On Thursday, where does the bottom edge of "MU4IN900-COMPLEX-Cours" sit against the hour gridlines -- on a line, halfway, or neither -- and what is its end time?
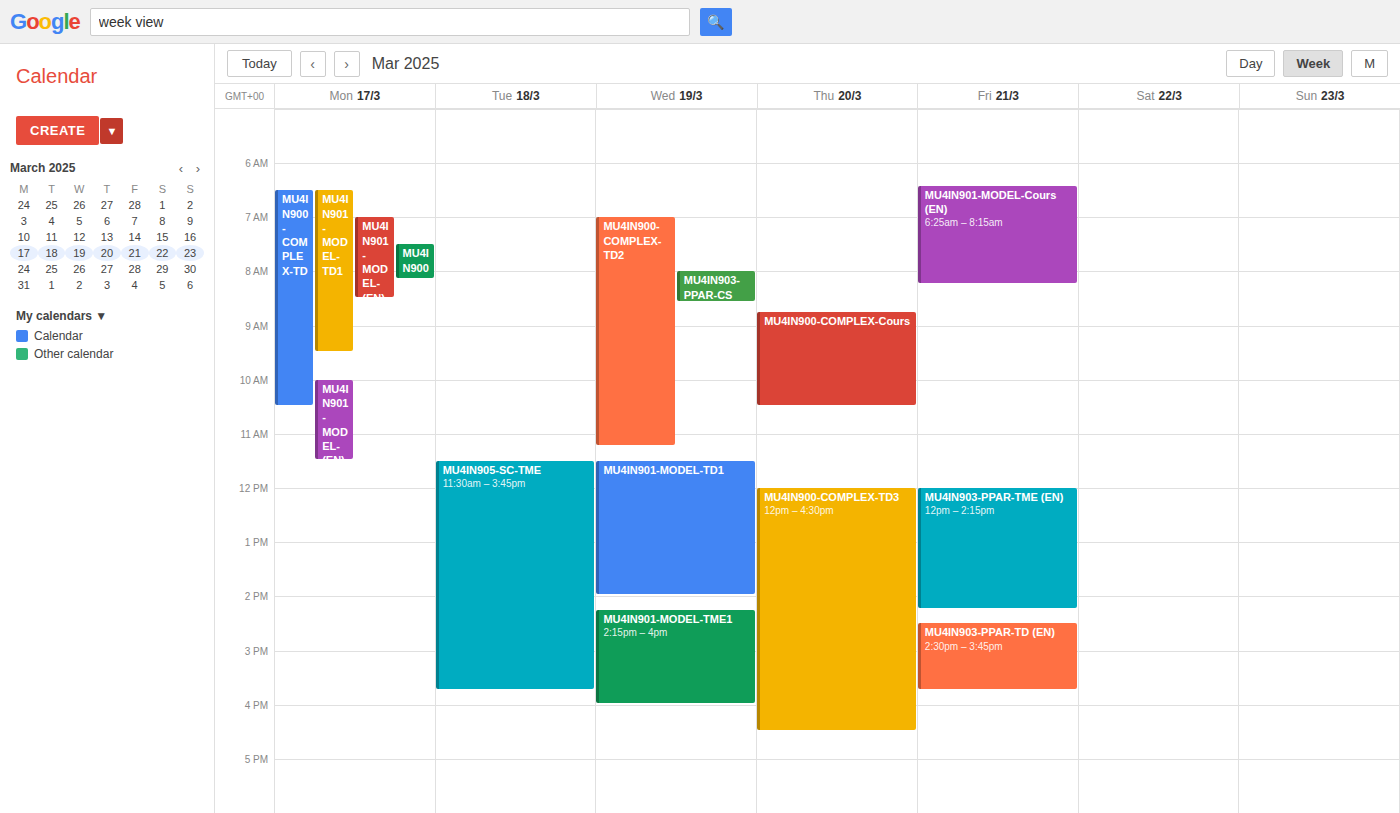
10:30 AM -- halfway between the 10 AM and 11 AM lines.